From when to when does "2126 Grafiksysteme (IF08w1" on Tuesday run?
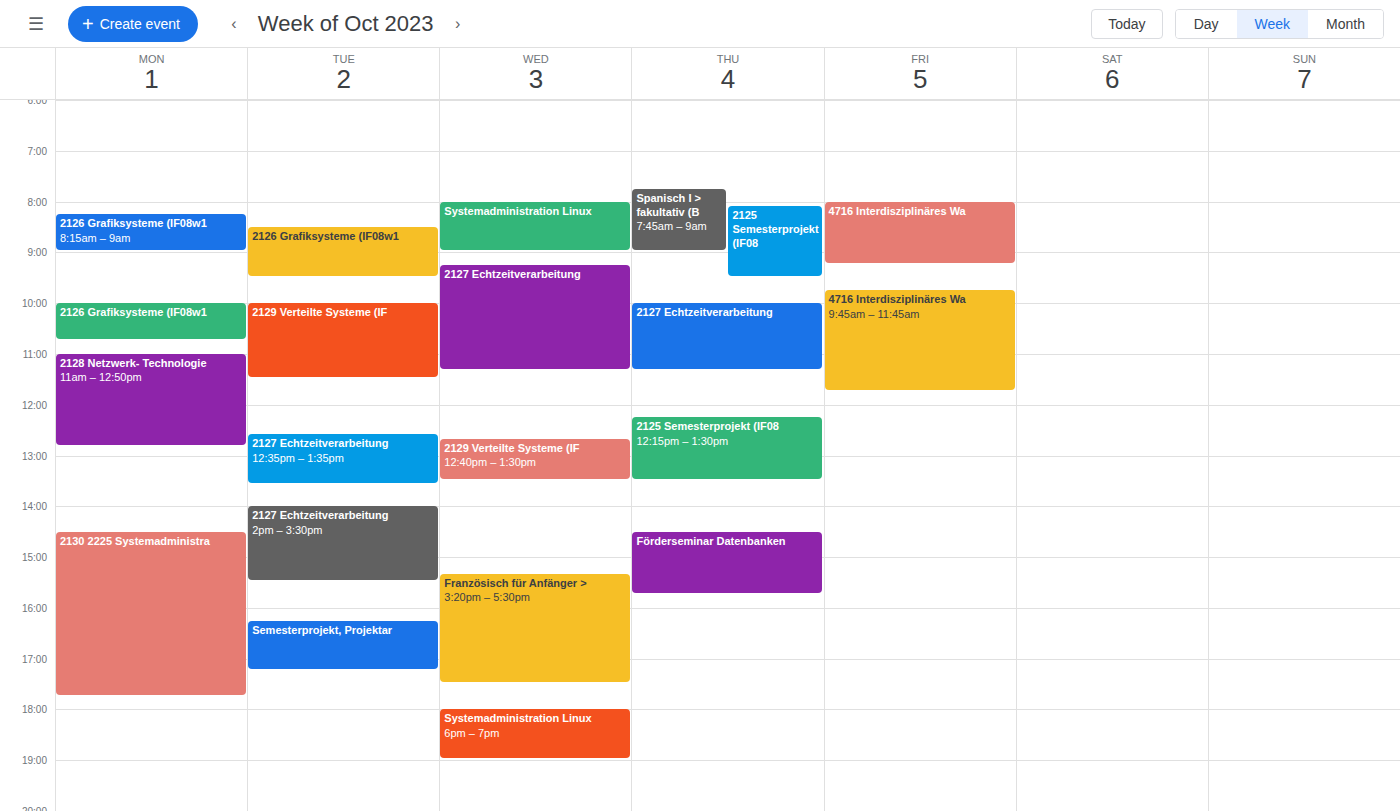
8:30 AM to 9:30 AM